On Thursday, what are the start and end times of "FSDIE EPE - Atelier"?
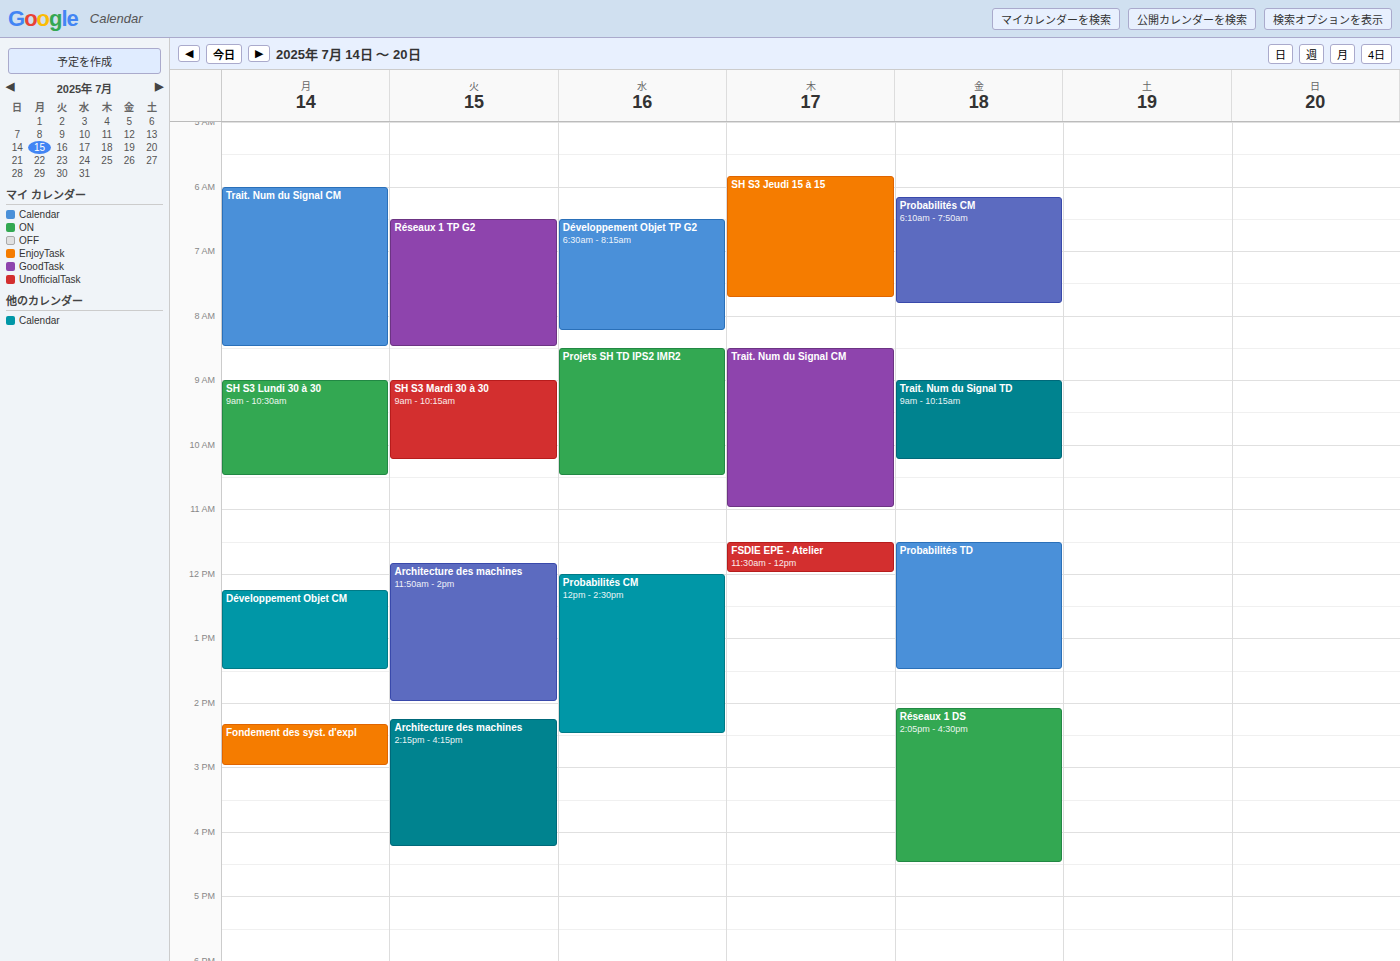
11:30 AM to 12:00 PM